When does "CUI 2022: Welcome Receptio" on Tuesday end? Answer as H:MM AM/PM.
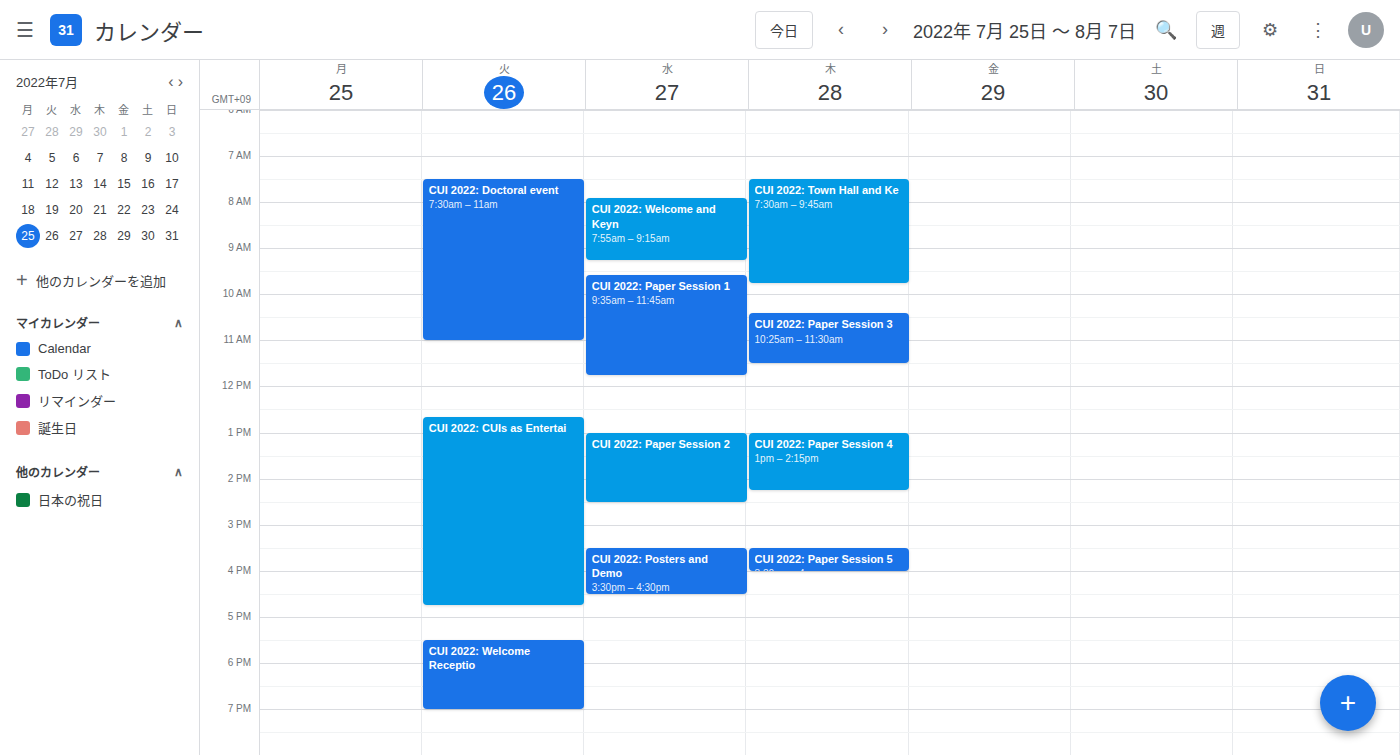
7:00 PM